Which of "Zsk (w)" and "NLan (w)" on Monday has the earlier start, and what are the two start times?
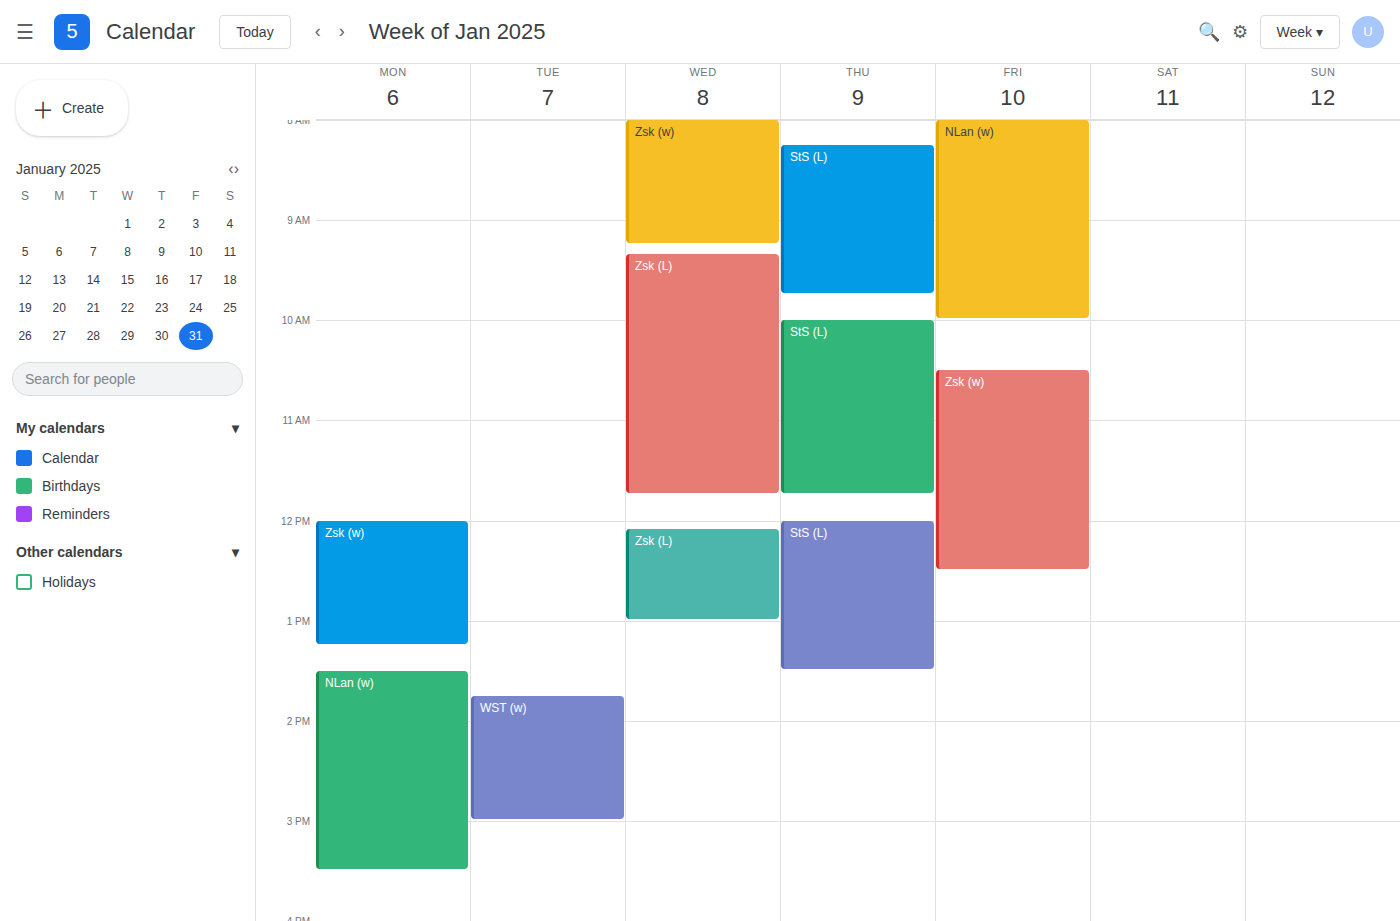
"Zsk (w)" 12:00 PM; "NLan (w)" 1:30 PM.